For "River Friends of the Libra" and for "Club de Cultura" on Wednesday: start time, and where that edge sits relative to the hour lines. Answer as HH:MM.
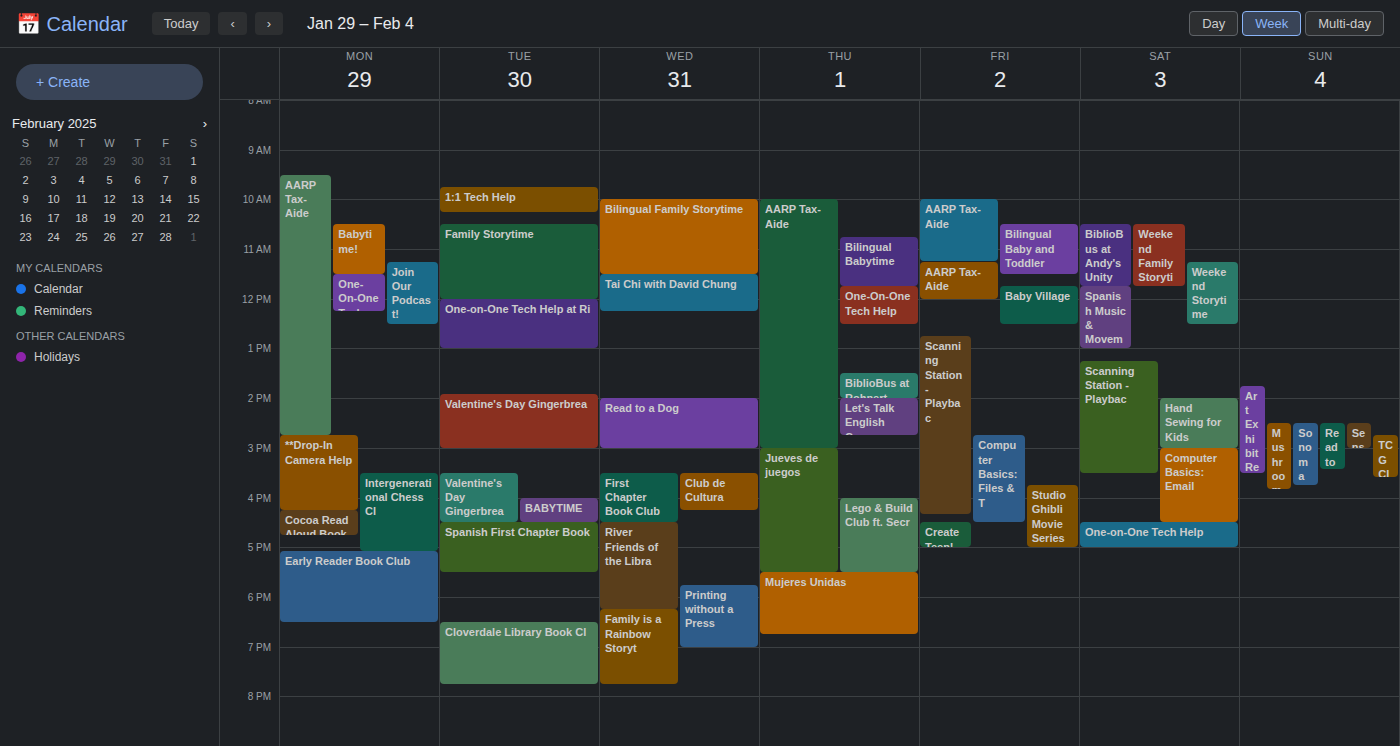
"River Friends of the Libra": 16:30, halfway between the 16:00 and 17:00 lines. "Club de Cultura": 15:30, halfway between the 15:00 and 16:00 lines.